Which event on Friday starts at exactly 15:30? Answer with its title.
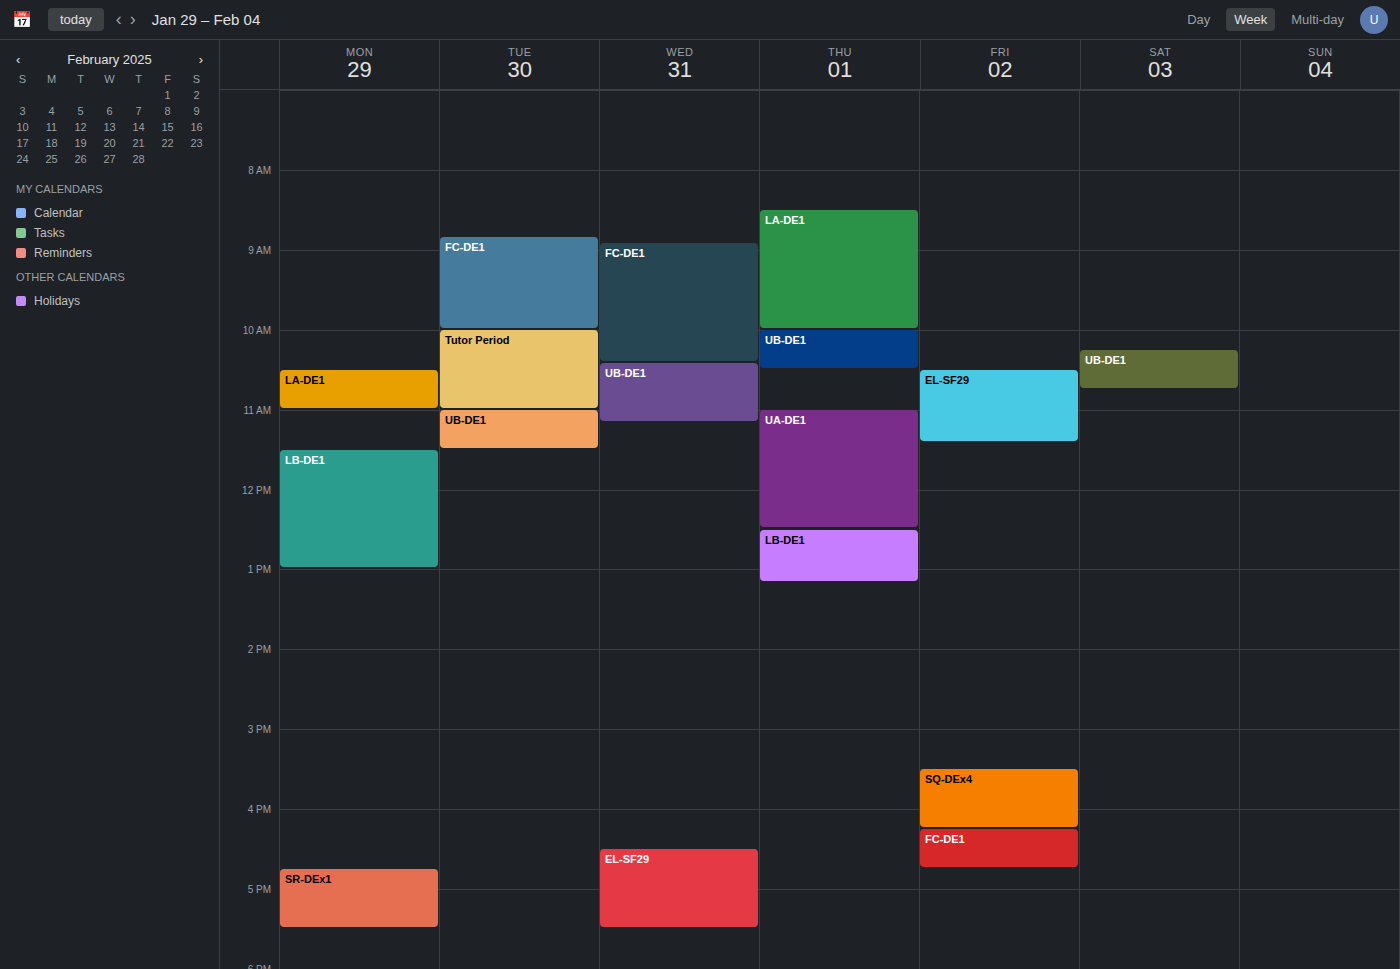
"SQ-DEx4"